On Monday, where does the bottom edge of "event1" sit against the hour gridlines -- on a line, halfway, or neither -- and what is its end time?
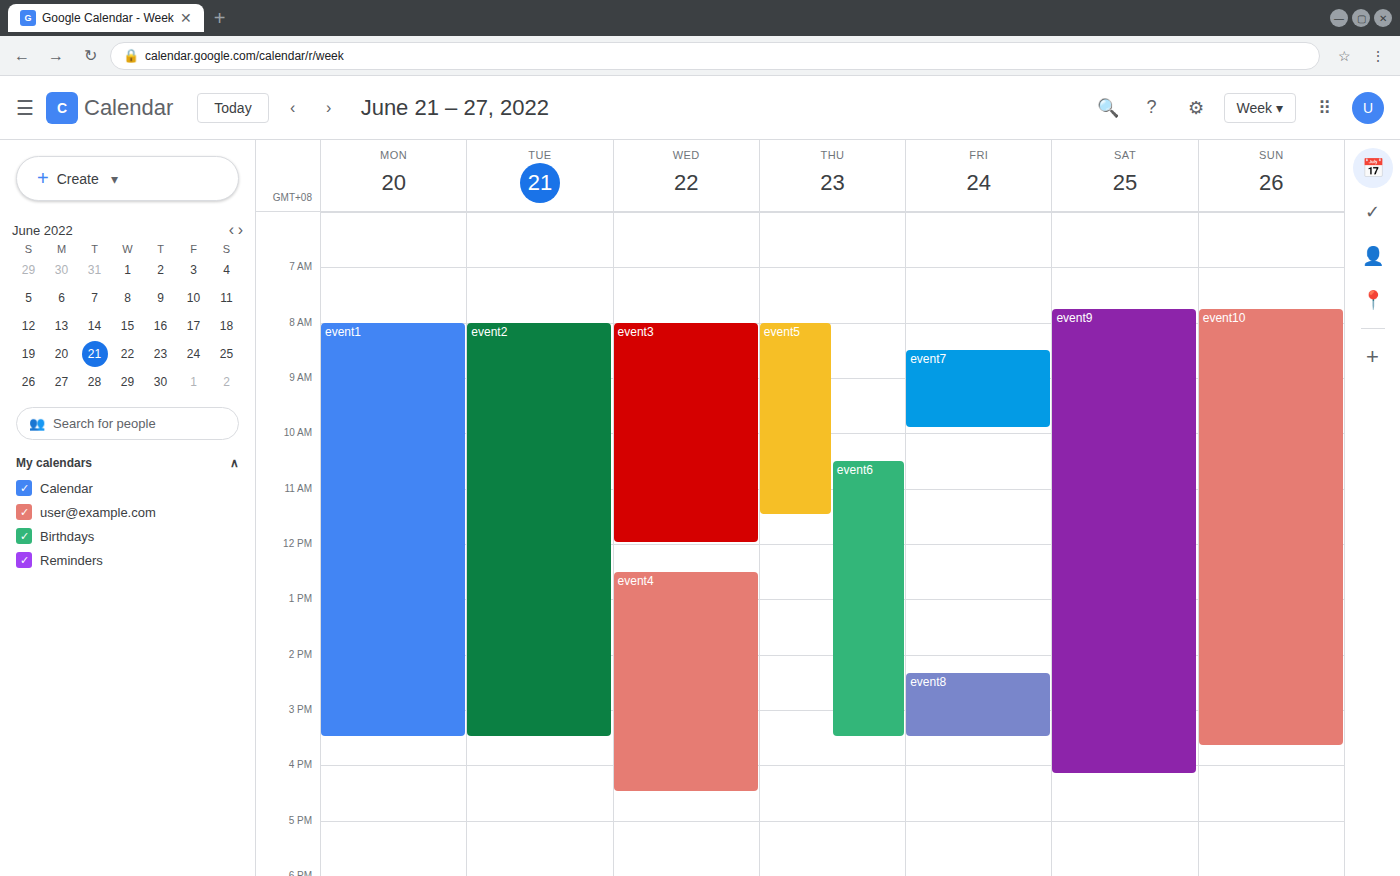
3:30 PM -- halfway between the 3 PM and 4 PM lines.